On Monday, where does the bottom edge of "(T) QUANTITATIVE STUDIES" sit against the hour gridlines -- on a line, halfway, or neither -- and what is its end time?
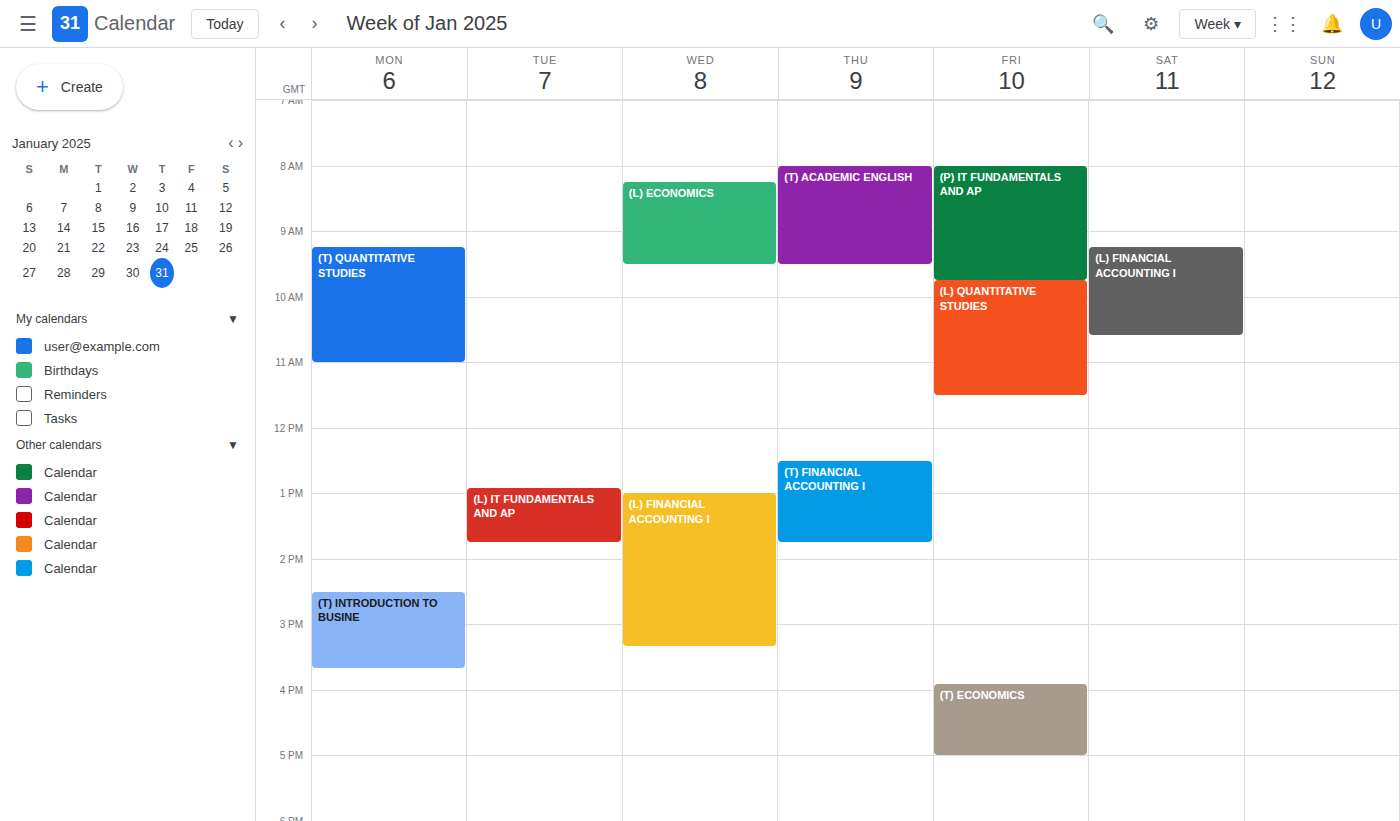
11:00 AM -- exactly on the 11 AM line.